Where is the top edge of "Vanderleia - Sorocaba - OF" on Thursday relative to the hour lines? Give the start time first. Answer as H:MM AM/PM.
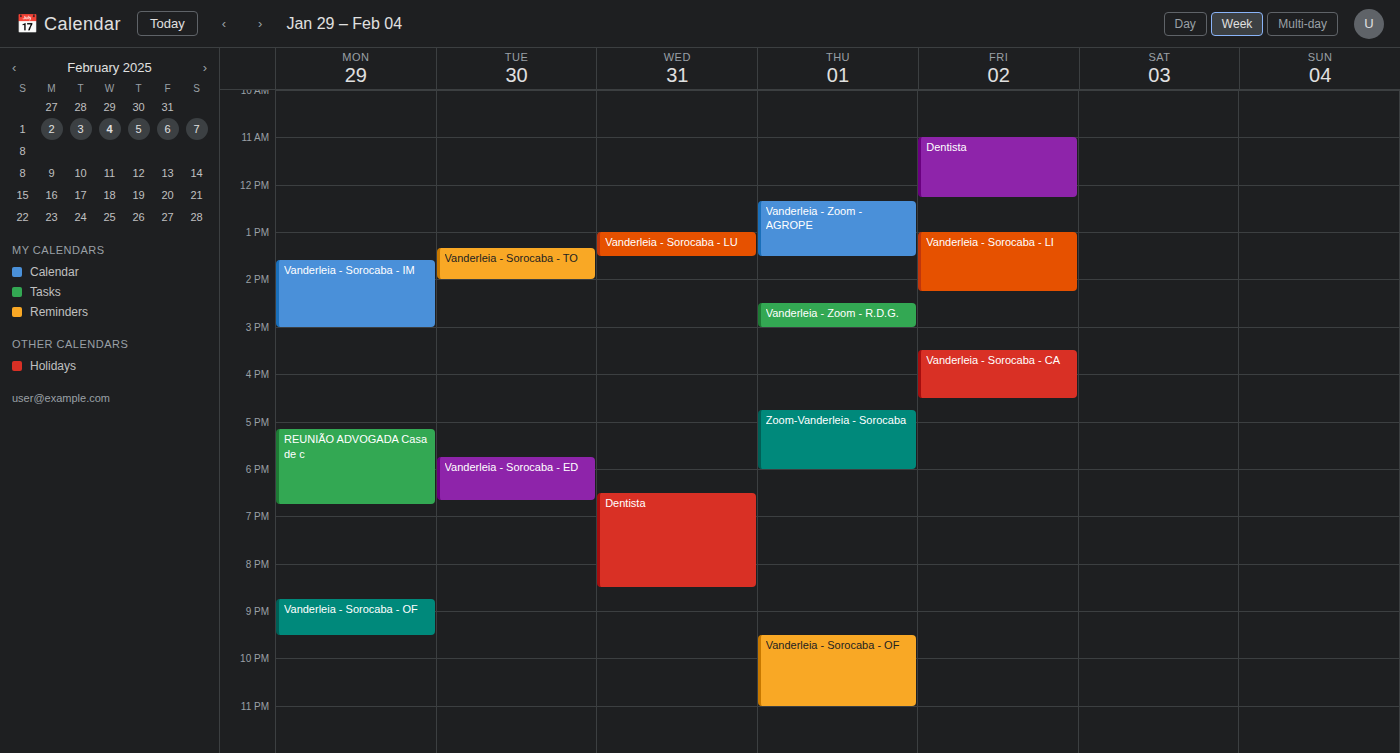
9:30 PM -- halfway between the 9 PM and 10 PM lines.